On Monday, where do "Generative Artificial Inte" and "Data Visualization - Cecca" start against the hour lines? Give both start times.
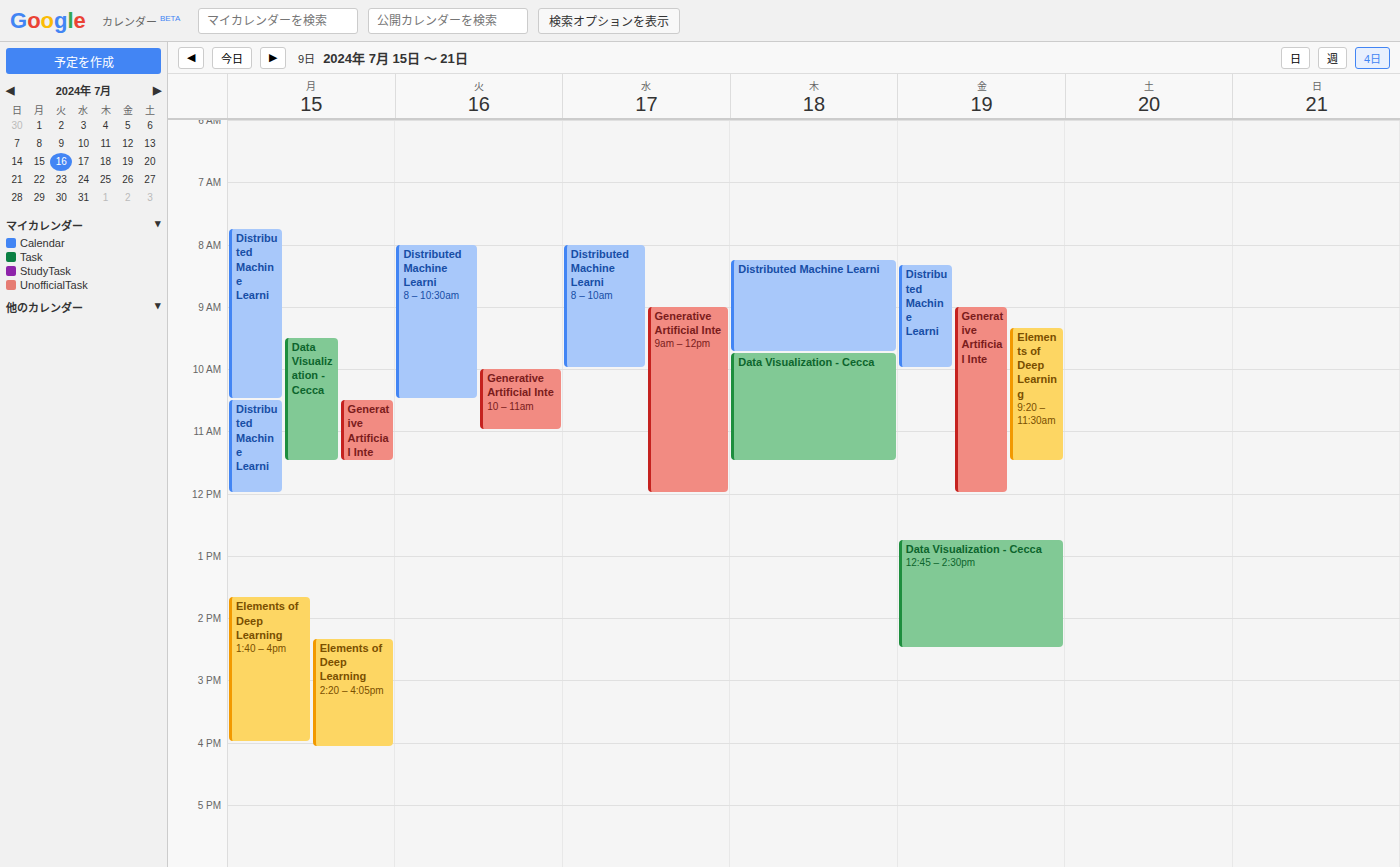
"Generative Artificial Inte": 10:30 AM, halfway between the 10 AM and 11 AM lines. "Data Visualization - Cecca": 9:30 AM, halfway between the 9 AM and 10 AM lines.